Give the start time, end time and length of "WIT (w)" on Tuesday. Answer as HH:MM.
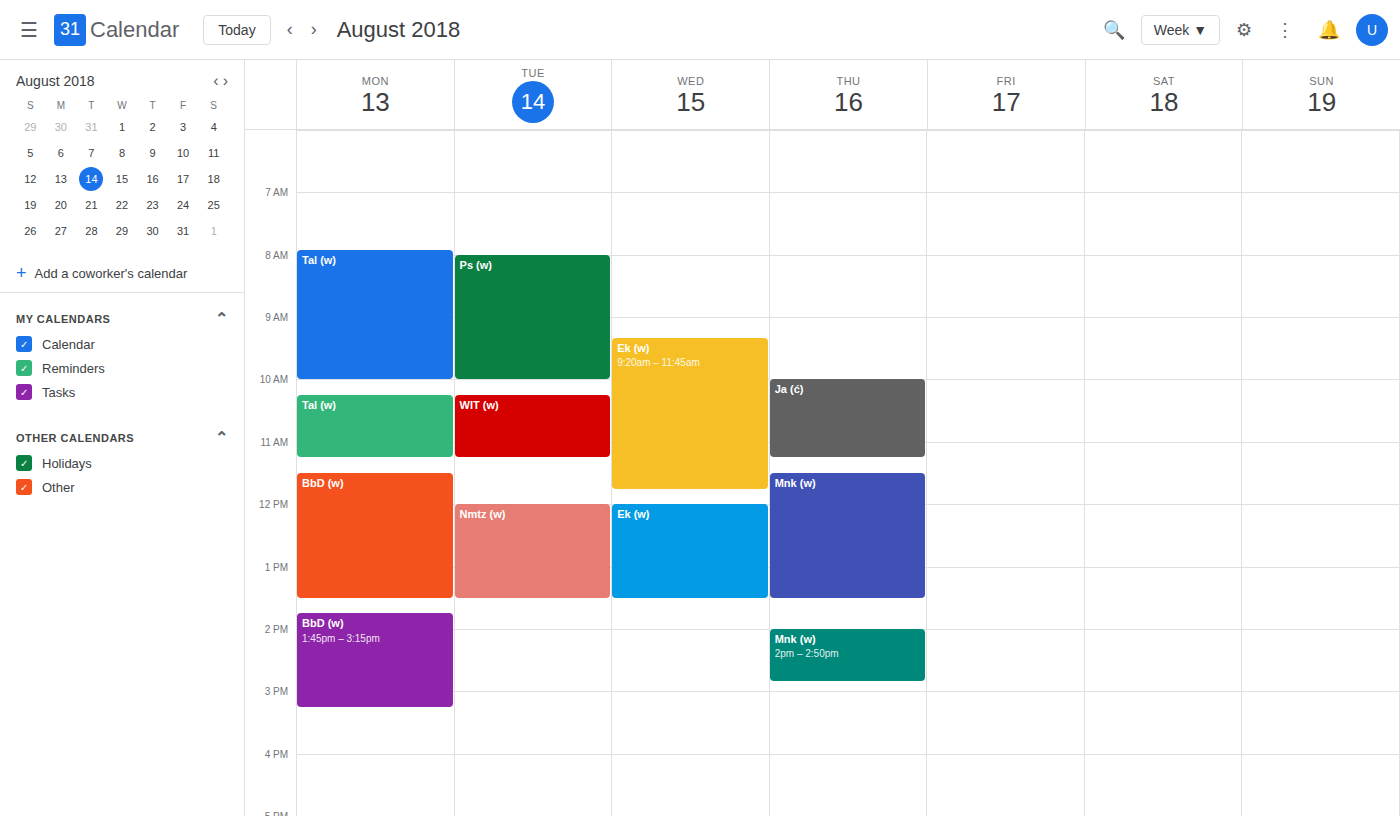
10:15 to 11:15, 1 hour